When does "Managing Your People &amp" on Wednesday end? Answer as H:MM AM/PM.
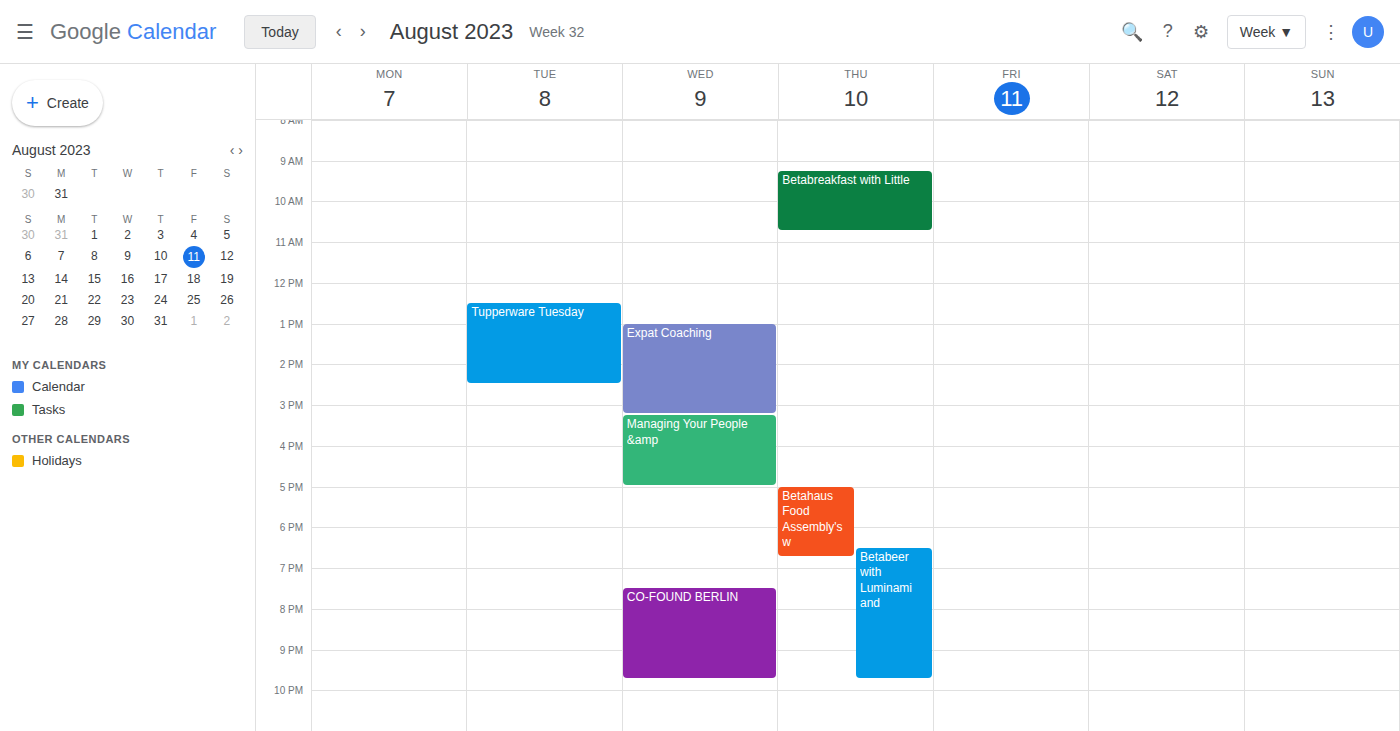
5:00 PM